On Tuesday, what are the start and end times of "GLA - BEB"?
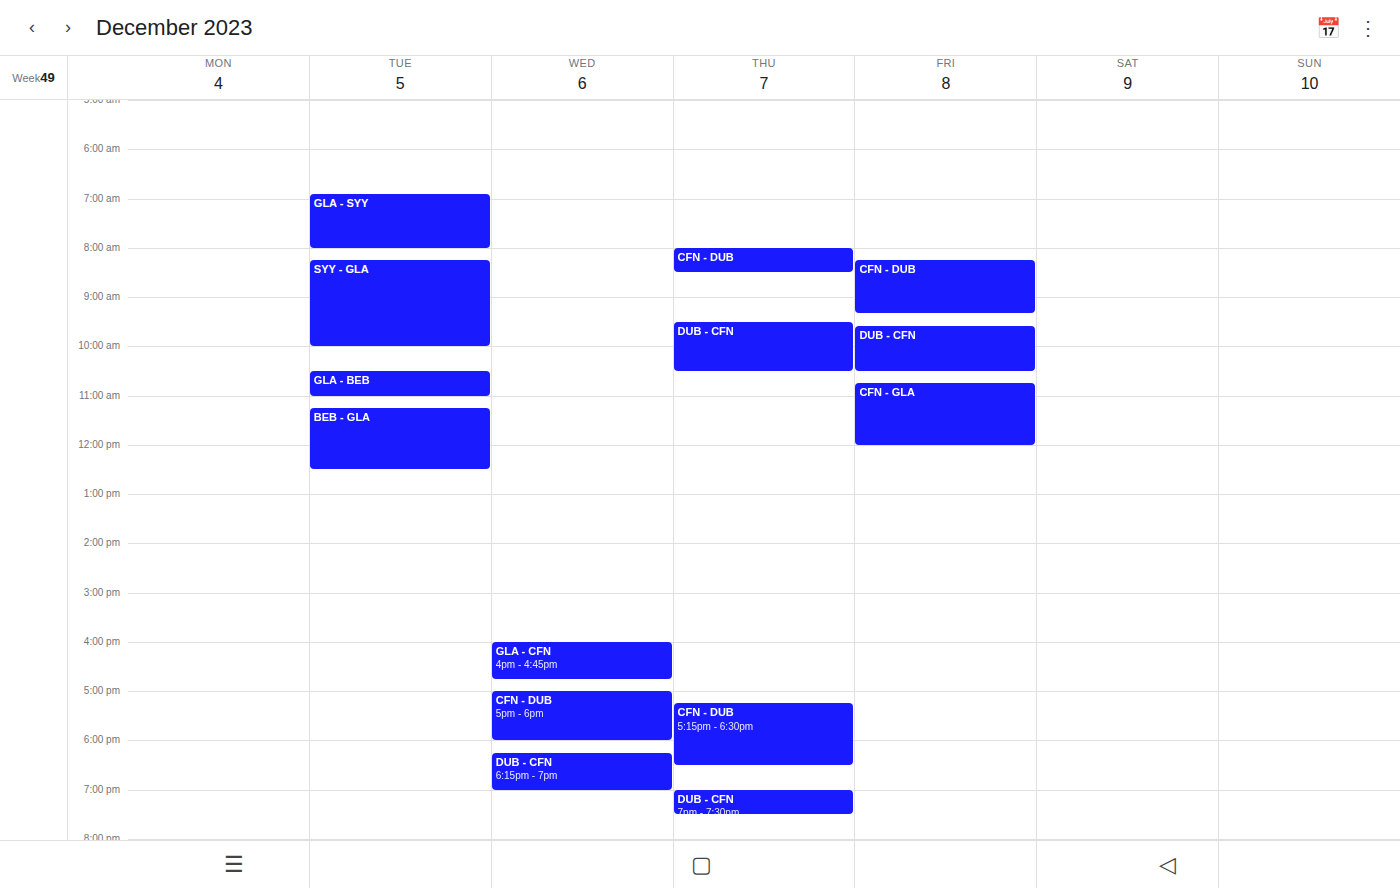
10:30 AM to 11:00 AM